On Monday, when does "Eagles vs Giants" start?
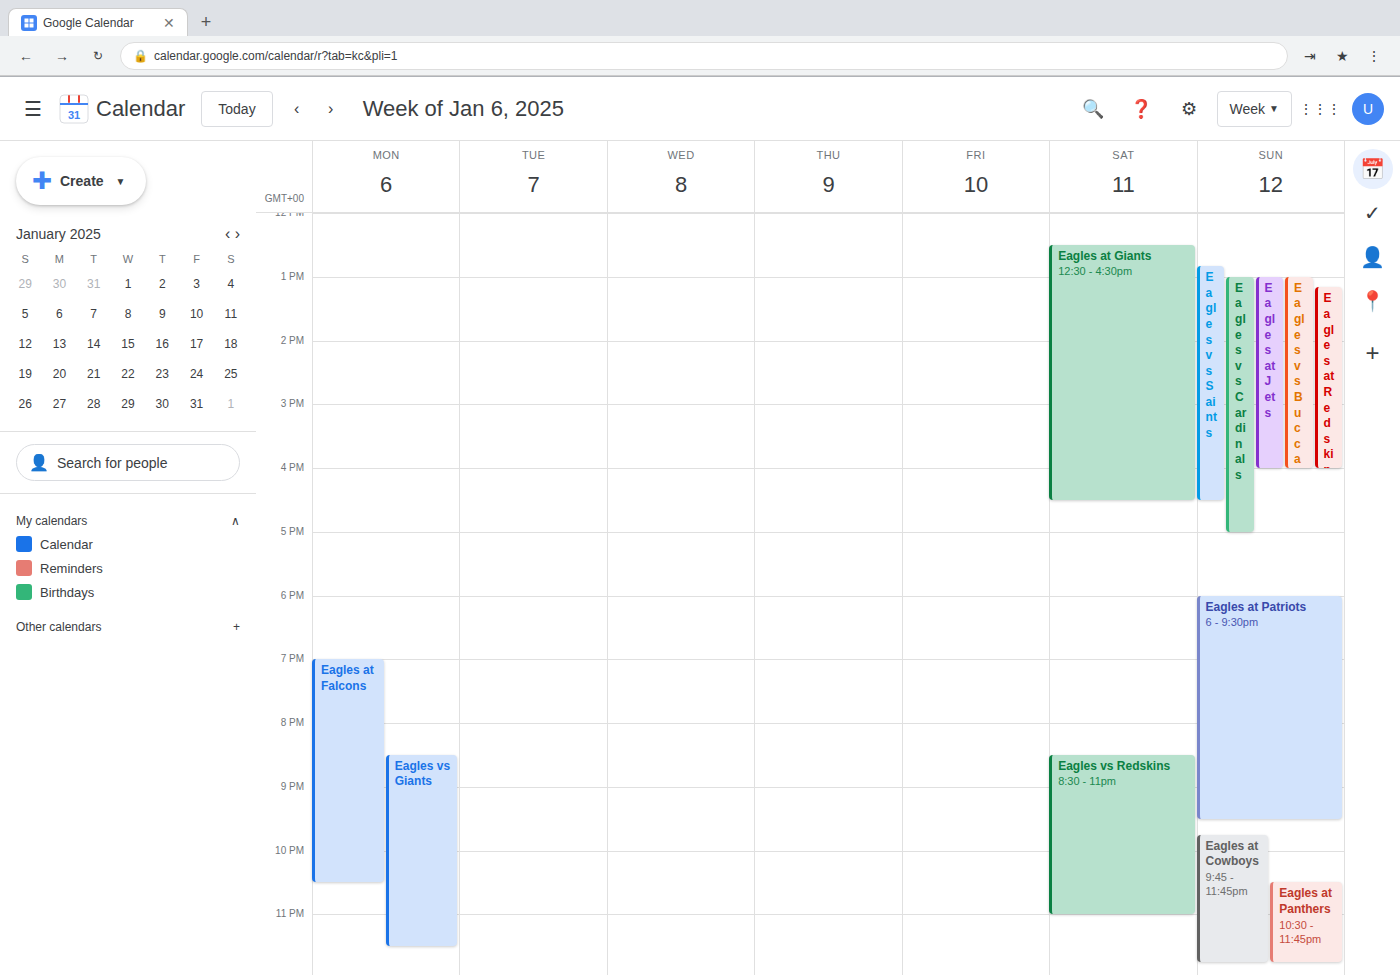
8:30 PM